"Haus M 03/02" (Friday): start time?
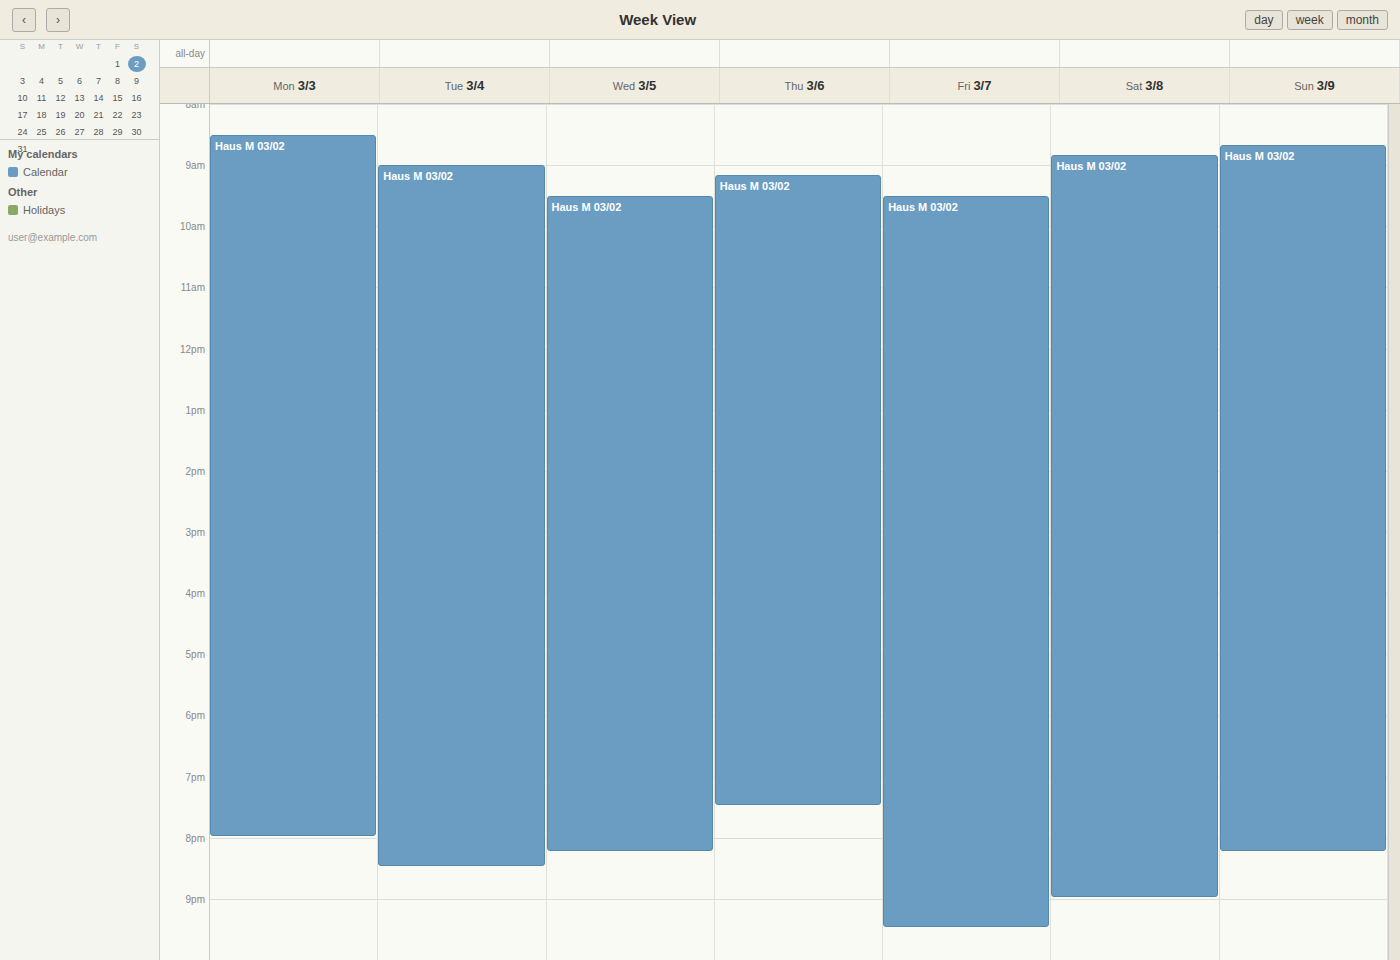
9:30 AM